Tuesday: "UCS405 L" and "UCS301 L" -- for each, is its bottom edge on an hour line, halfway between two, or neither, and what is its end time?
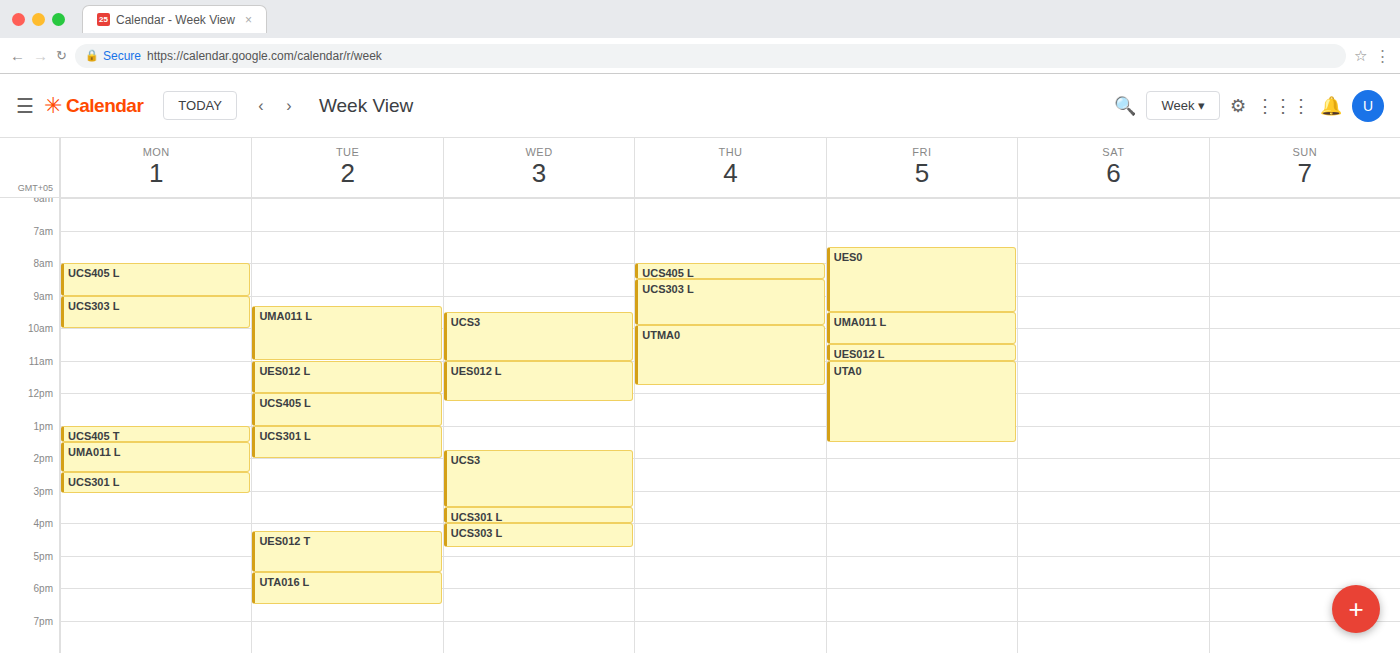
"UCS405 L": 1:00 PM, exactly on the 1 PM line. "UCS301 L": 2:00 PM, exactly on the 2 PM line.